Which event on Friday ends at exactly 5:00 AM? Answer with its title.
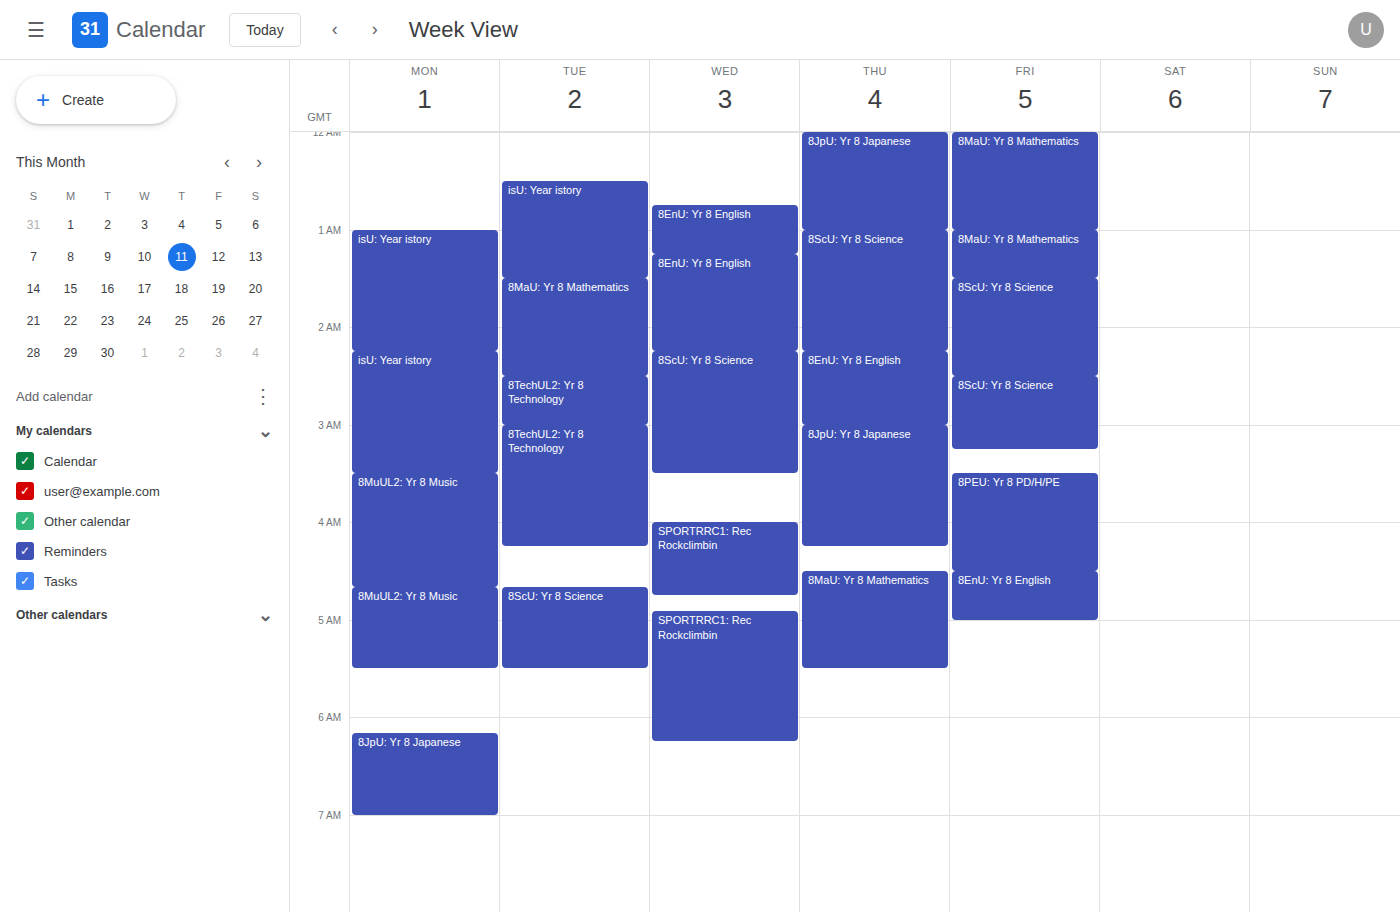
"8EnU: Yr 8 English"